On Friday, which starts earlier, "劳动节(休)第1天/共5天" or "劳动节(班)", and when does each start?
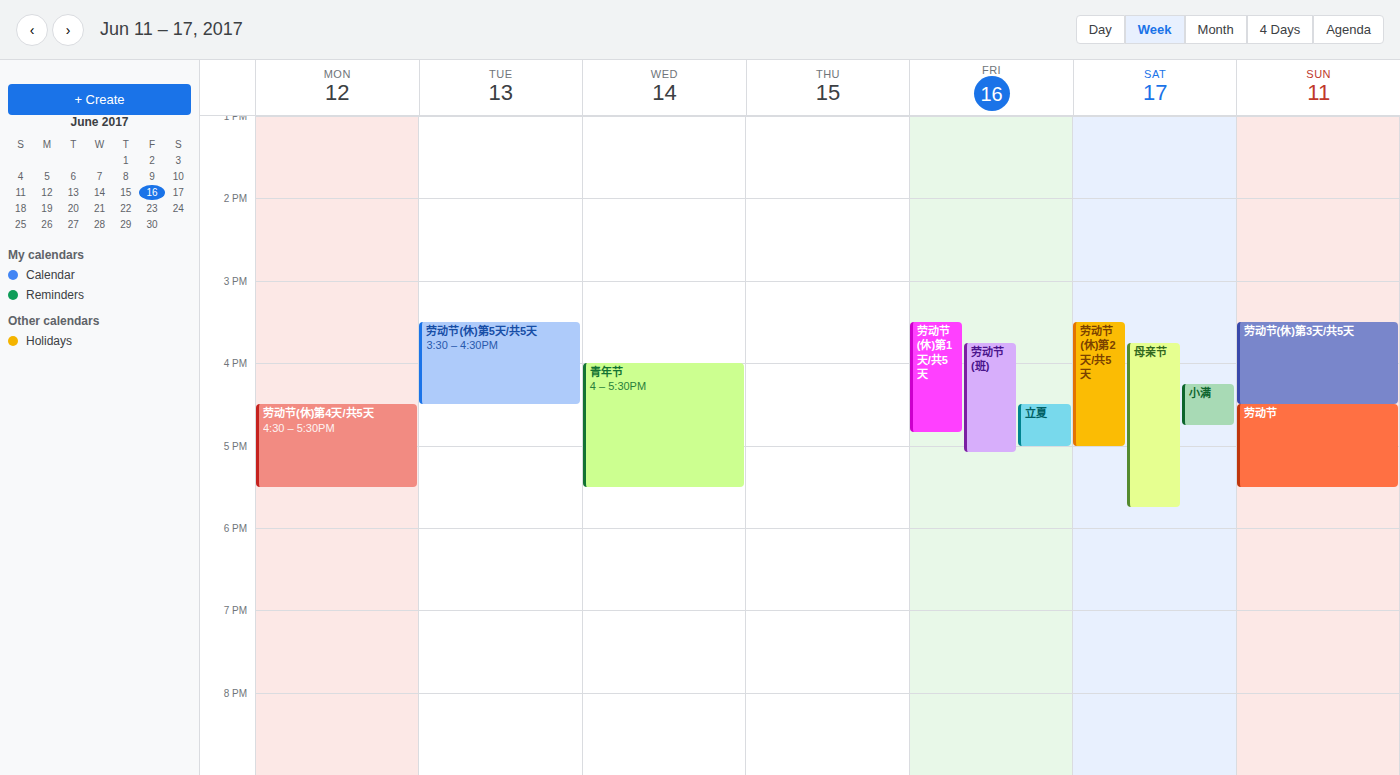
"劳动节(休)第1天/共5天" 3:30 PM; "劳动节(班)" 3:45 PM.